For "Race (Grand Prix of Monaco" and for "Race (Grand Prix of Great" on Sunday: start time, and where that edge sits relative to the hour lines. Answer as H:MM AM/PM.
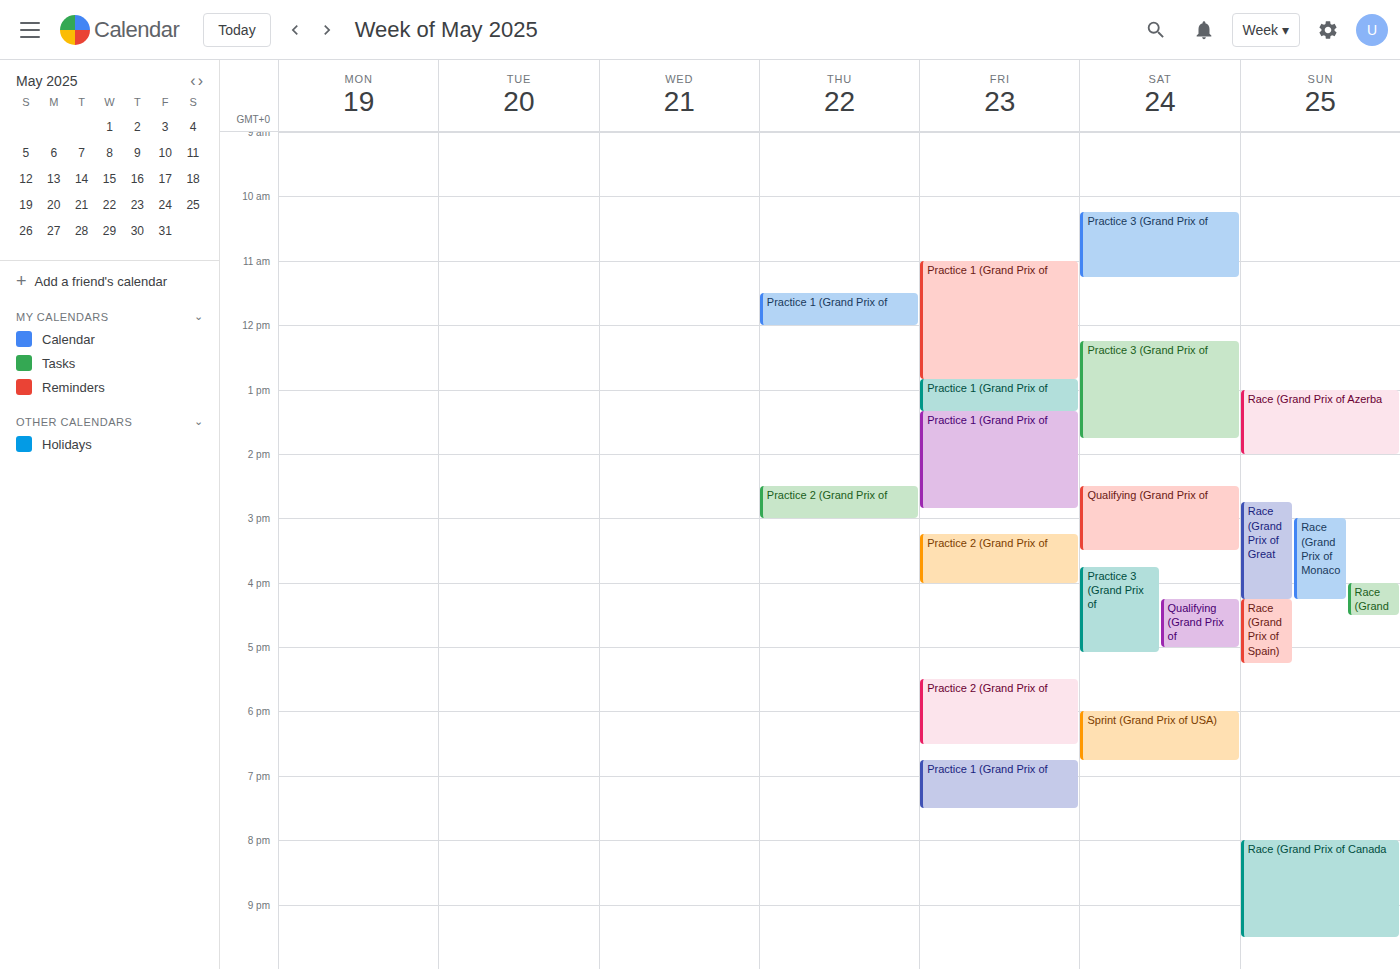
"Race (Grand Prix of Monaco": 3:00 PM, exactly on the 3 PM line. "Race (Grand Prix of Great": 2:45 PM, neither: three quarters of the way from the 2 PM line to the 3 PM line.